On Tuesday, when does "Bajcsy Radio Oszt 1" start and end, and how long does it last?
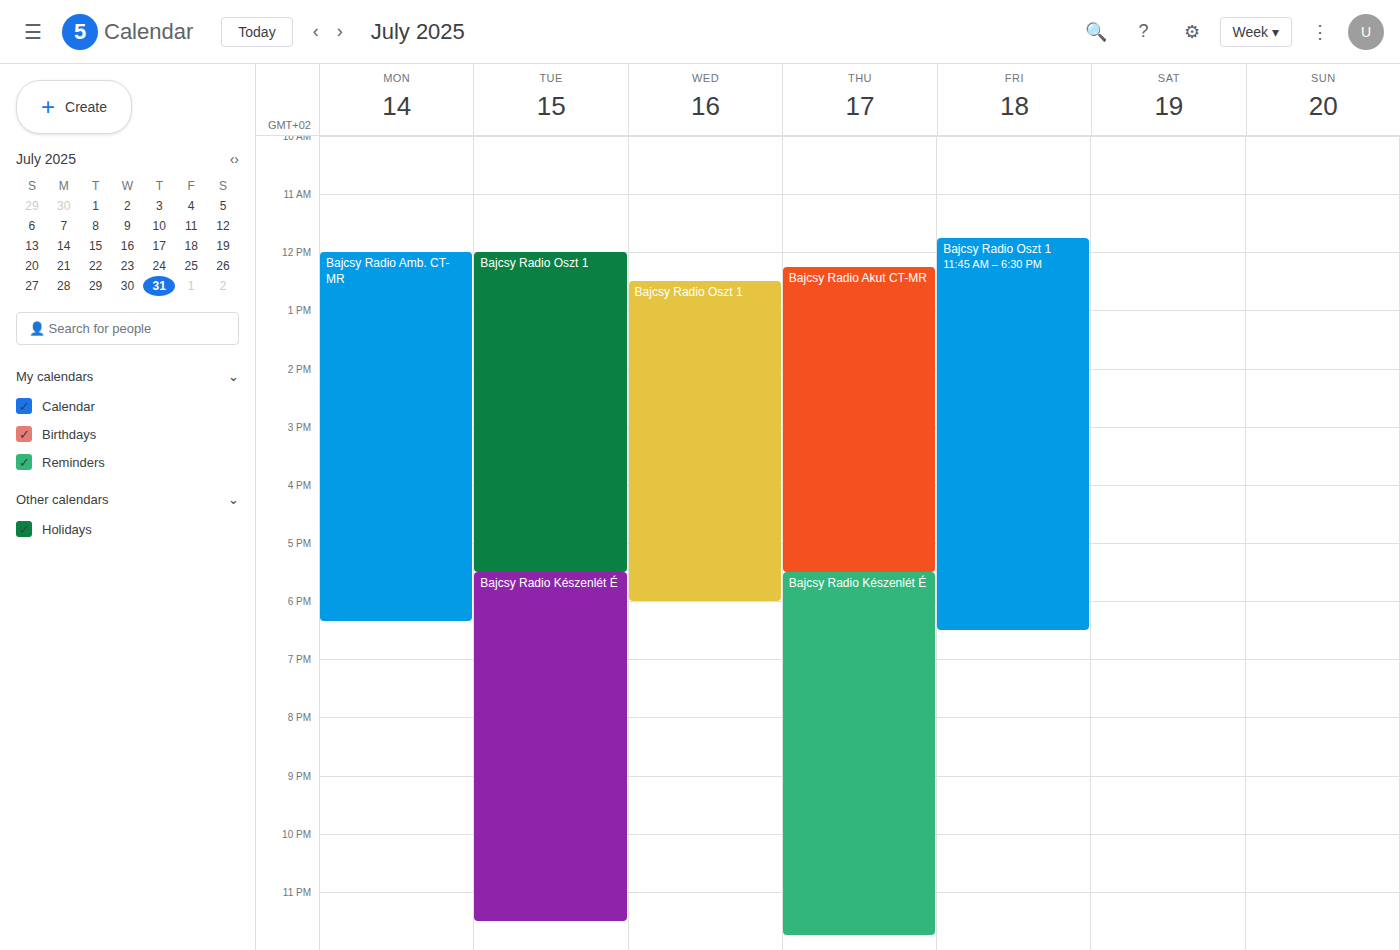
12:00 PM to 5:30 PM, 5 hours 30 minutes